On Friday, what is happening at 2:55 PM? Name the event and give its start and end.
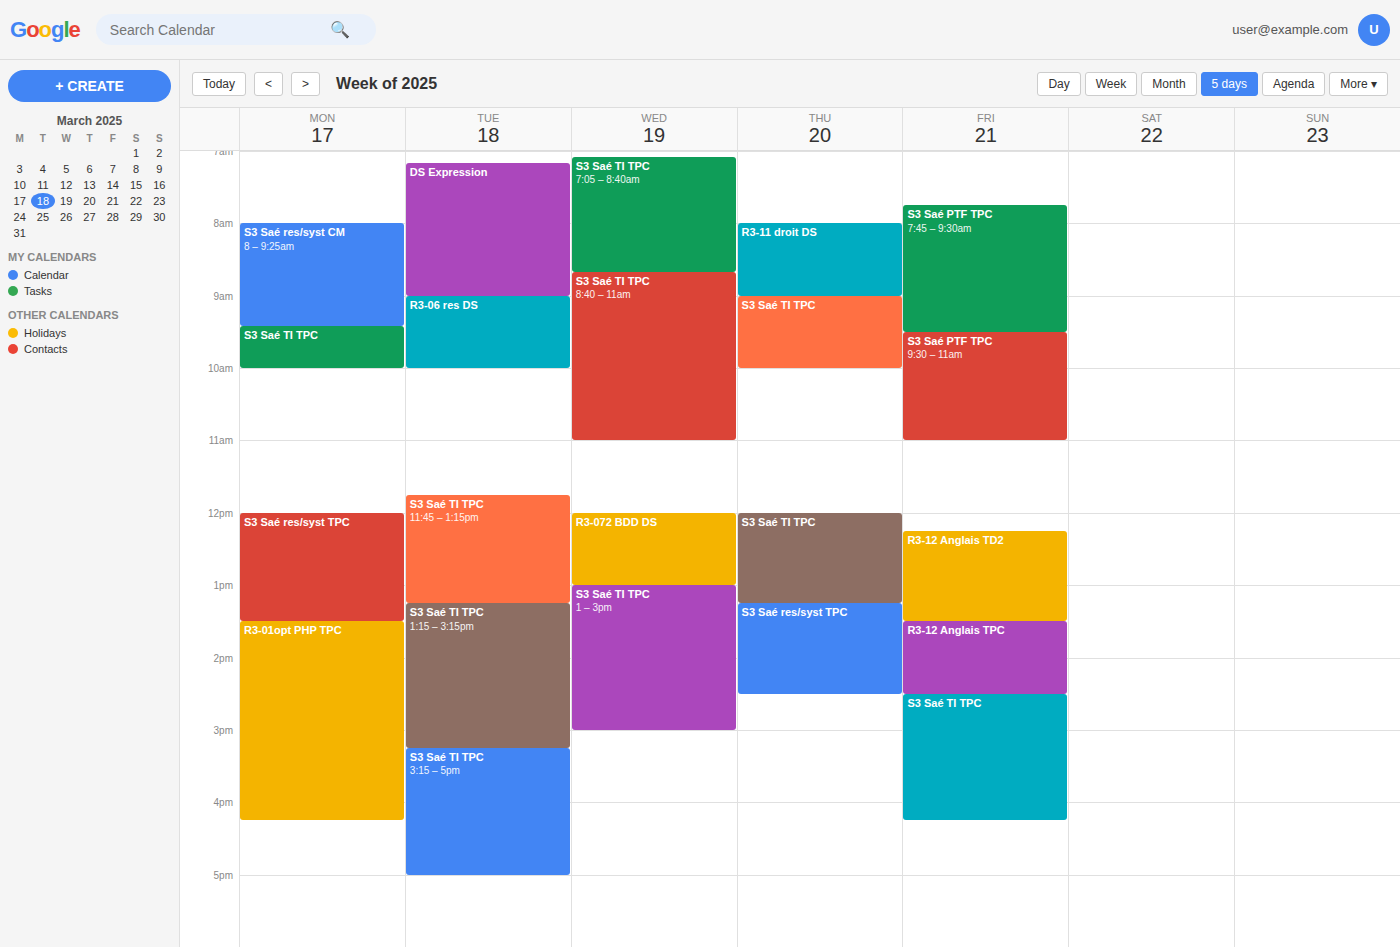
"S3 Saé TI TPC", 2:30 PM to 4:15 PM